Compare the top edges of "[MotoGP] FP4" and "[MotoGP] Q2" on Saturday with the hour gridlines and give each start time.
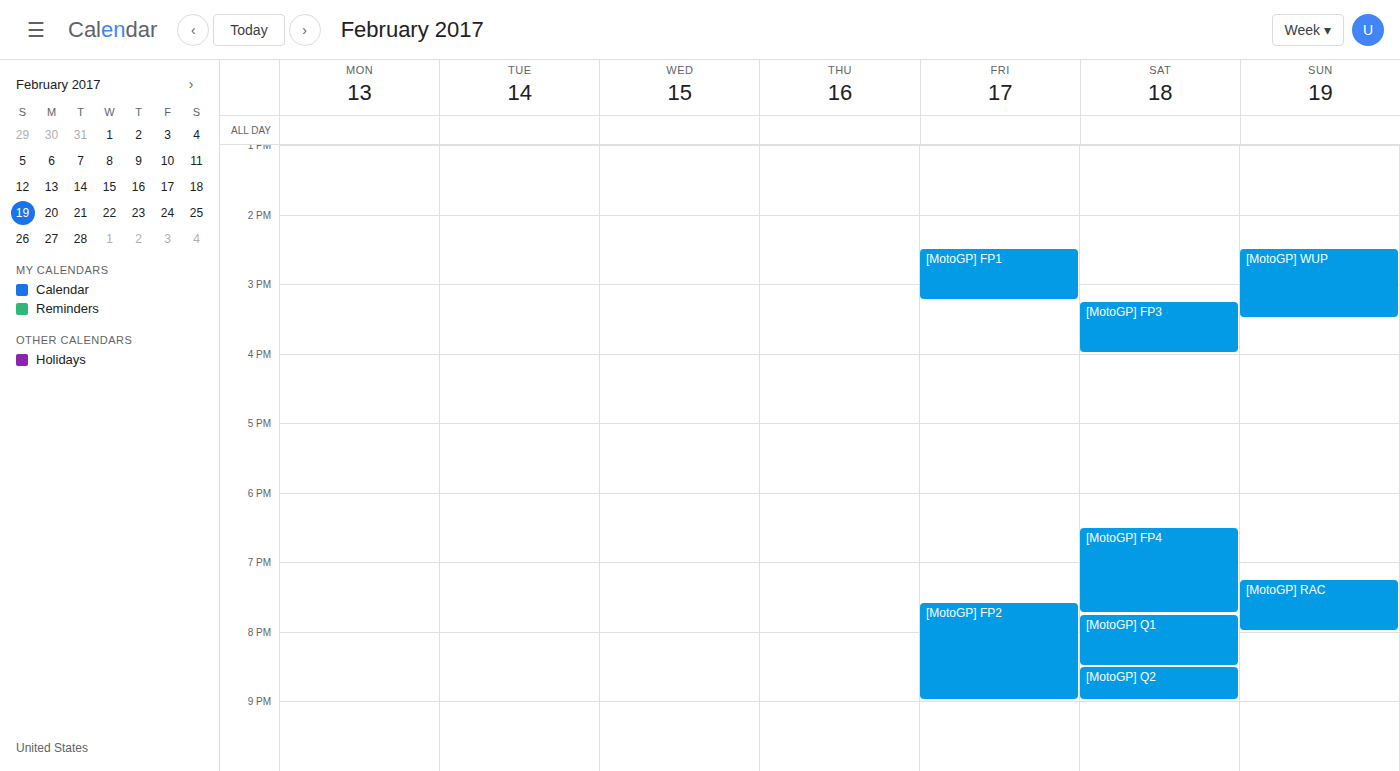
"[MotoGP] FP4": 6:30 PM, halfway between the 6 PM and 7 PM lines. "[MotoGP] Q2": 8:30 PM, halfway between the 8 PM and 9 PM lines.